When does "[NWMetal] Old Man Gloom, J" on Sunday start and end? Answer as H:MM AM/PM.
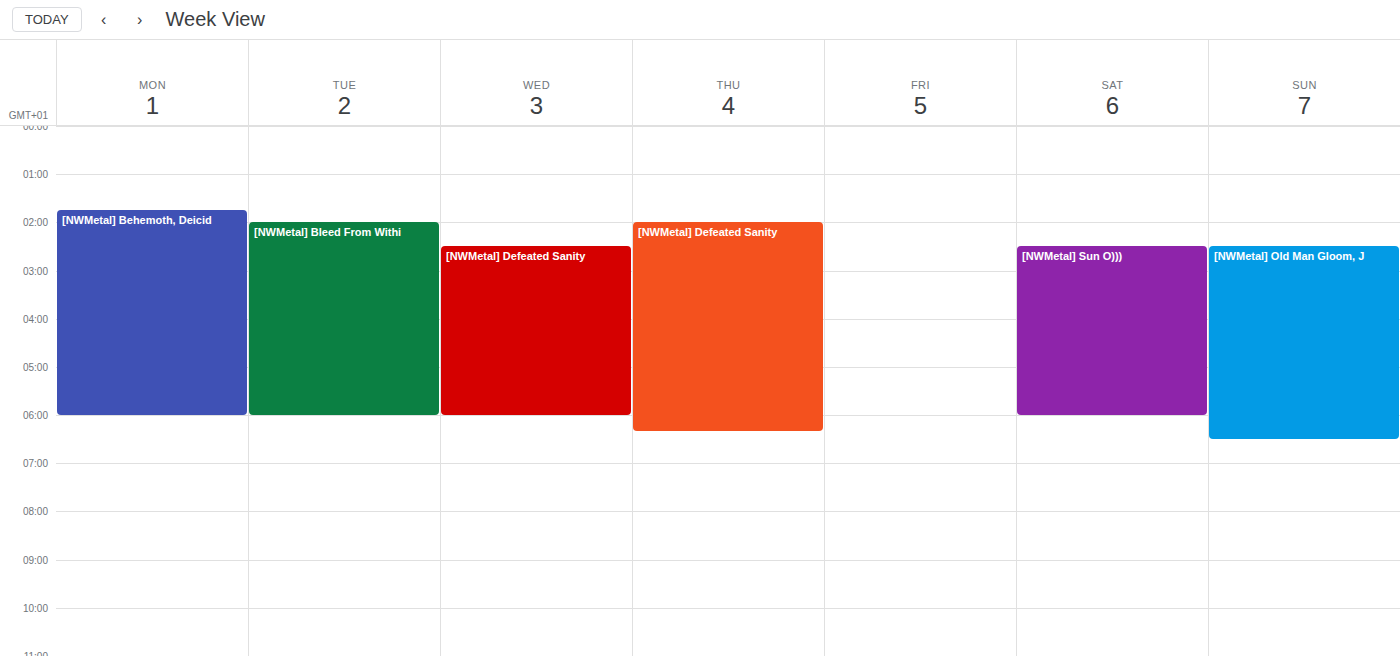
2:30 AM to 6:30 AM